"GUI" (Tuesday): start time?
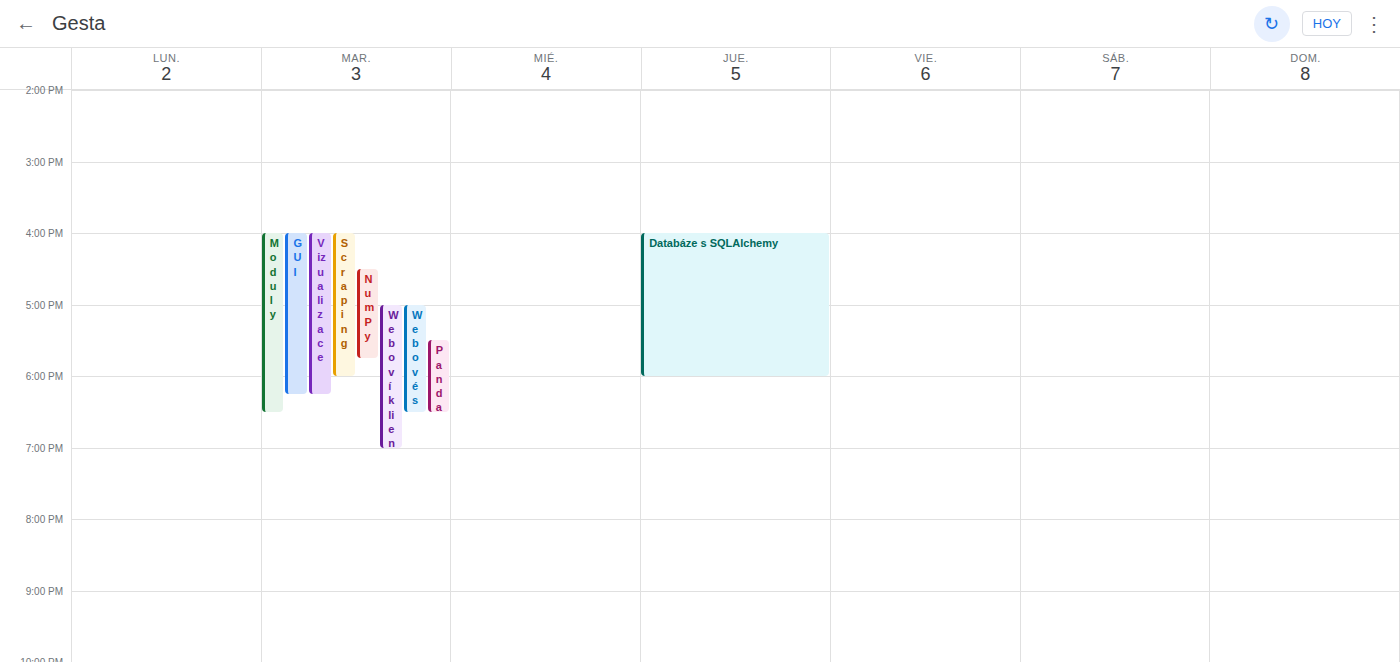
4:00 PM